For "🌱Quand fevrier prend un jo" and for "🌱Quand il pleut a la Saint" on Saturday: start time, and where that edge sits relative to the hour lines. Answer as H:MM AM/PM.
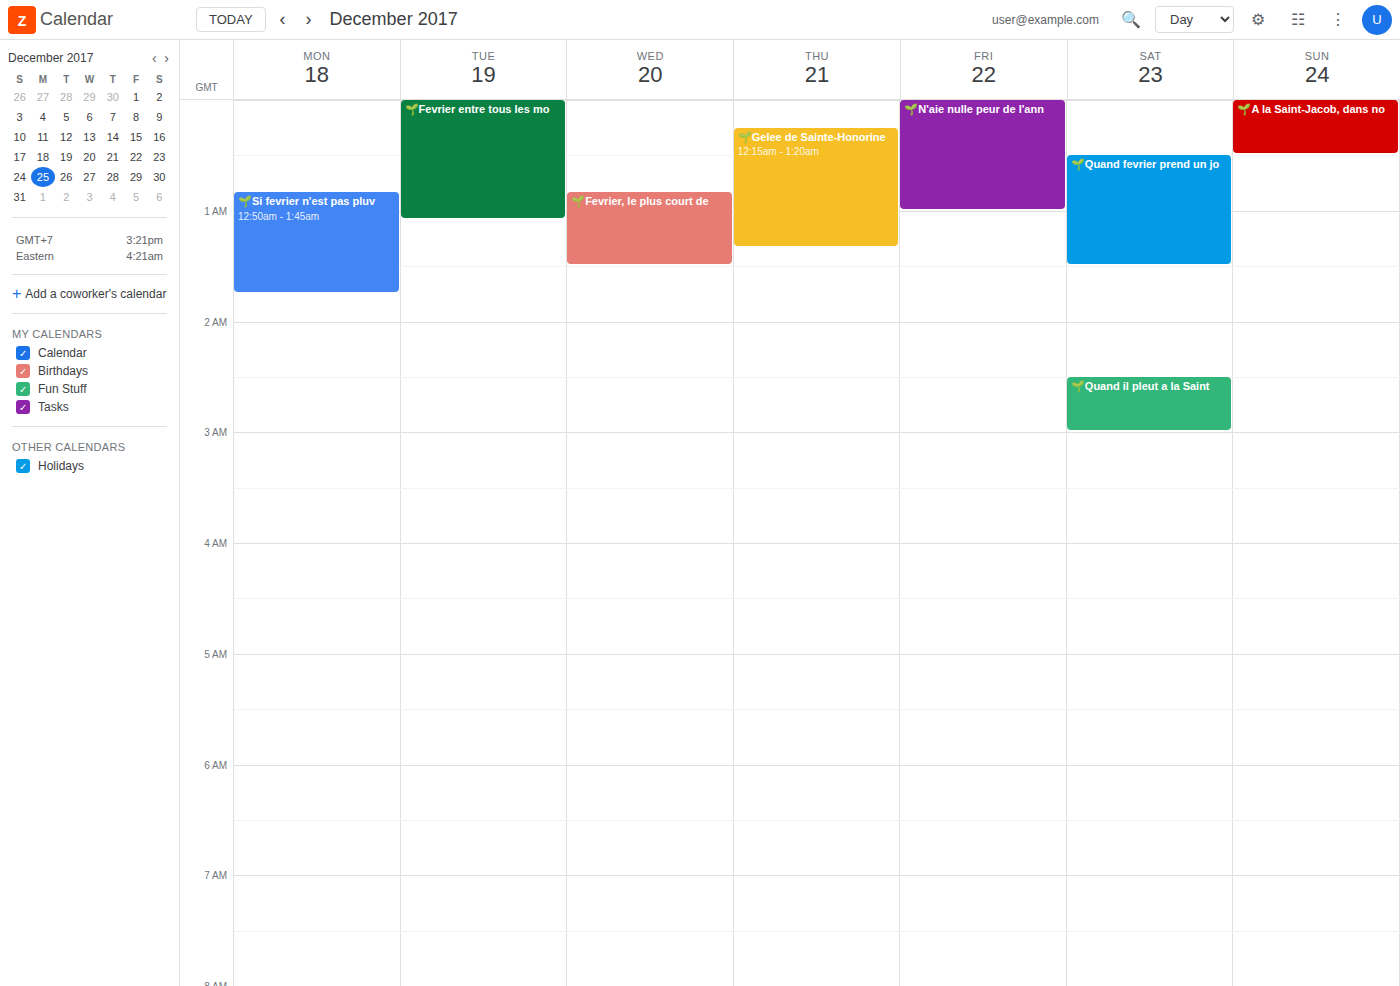
"🌱Quand fevrier prend un jo": 12:30 AM, halfway between the 12 AM and 1 AM lines. "🌱Quand il pleut a la Saint": 2:30 AM, halfway between the 2 AM and 3 AM lines.